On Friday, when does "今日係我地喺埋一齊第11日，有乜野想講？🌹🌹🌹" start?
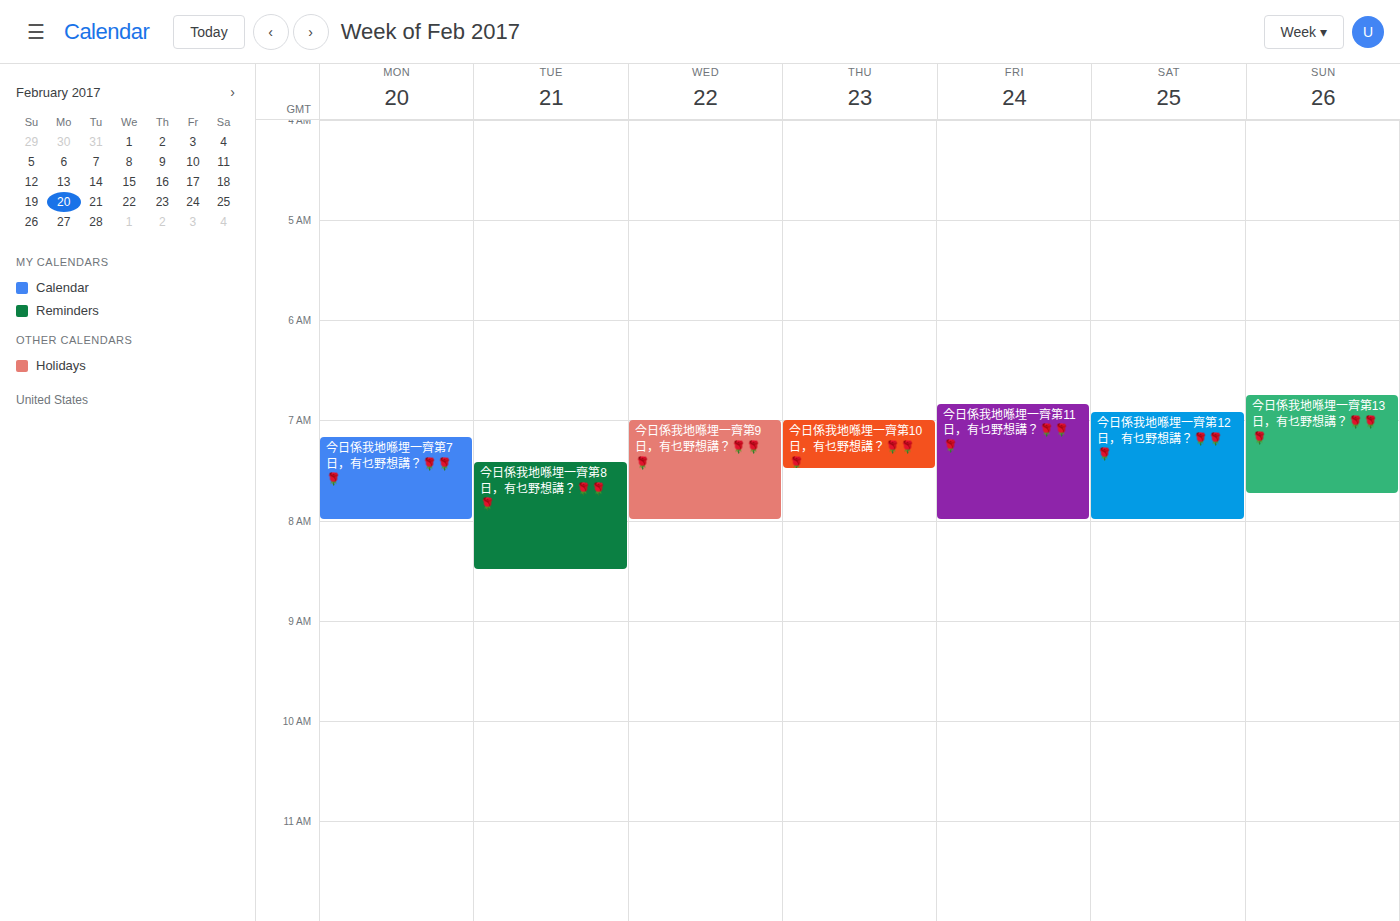
6:50 AM